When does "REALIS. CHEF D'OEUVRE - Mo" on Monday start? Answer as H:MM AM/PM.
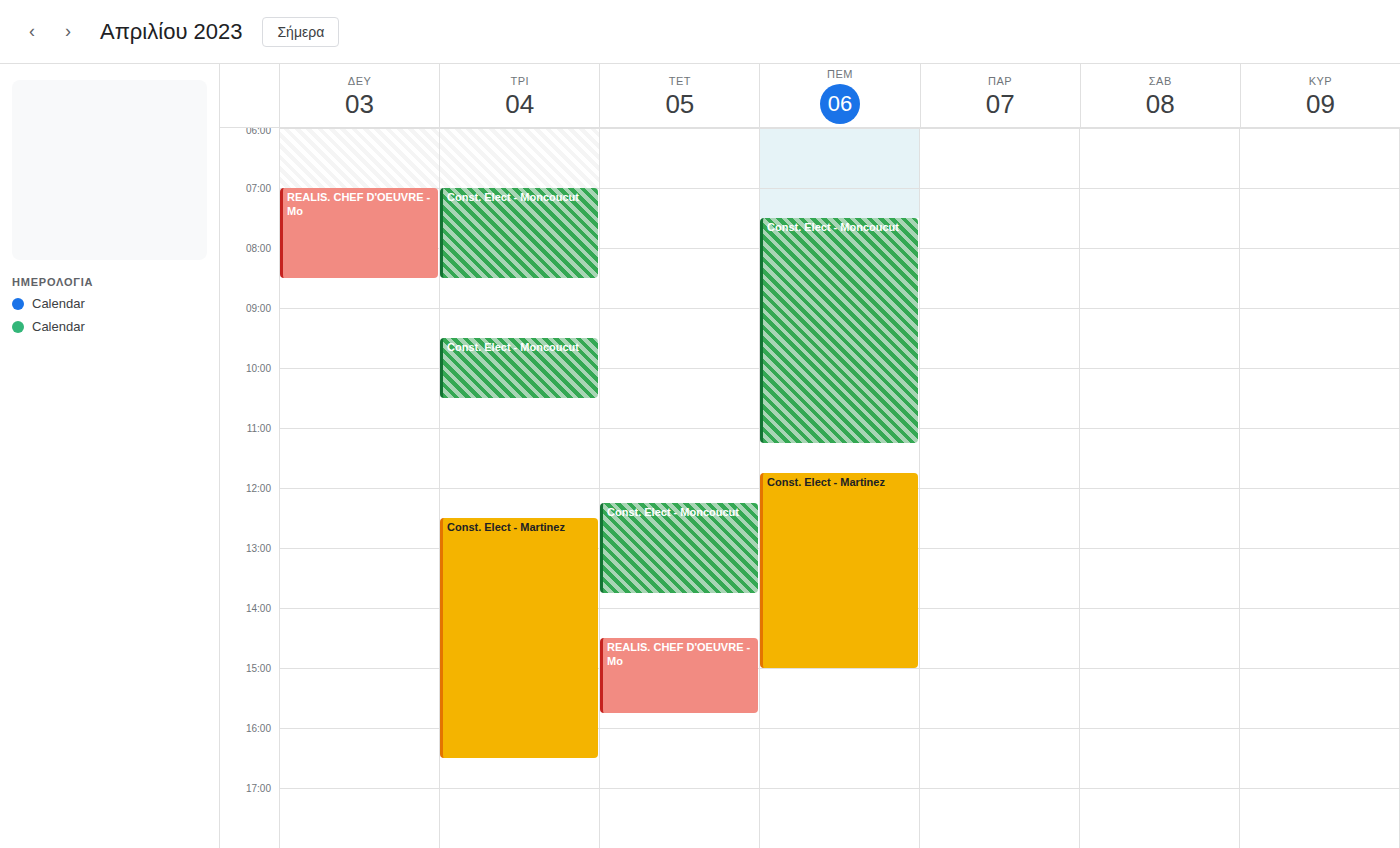
7:00 AM